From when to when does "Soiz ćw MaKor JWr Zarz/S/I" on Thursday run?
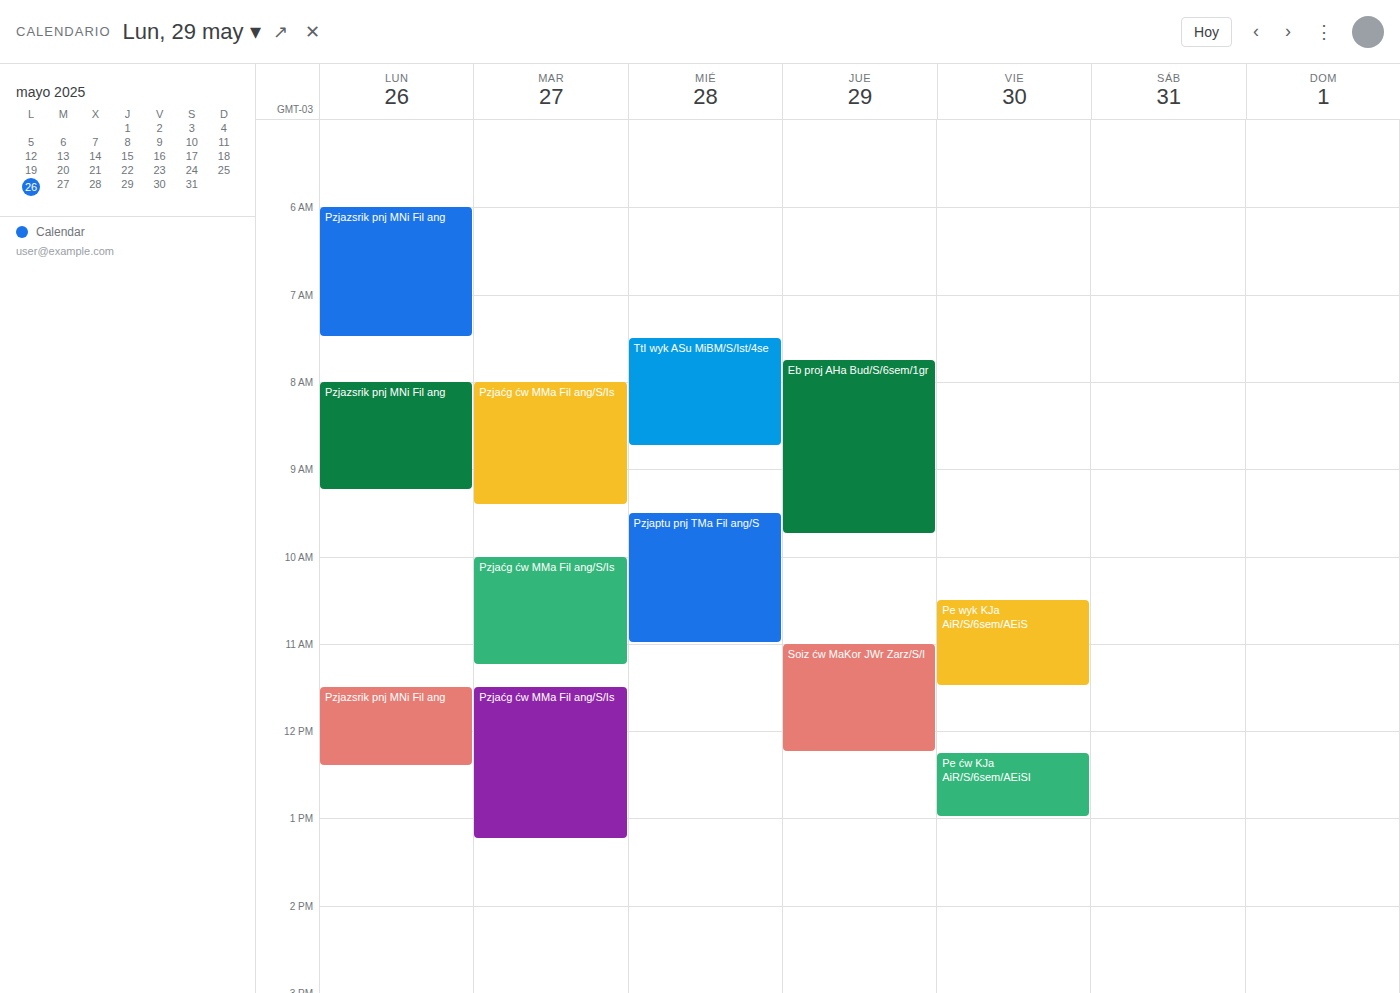
11:00 AM to 12:15 PM